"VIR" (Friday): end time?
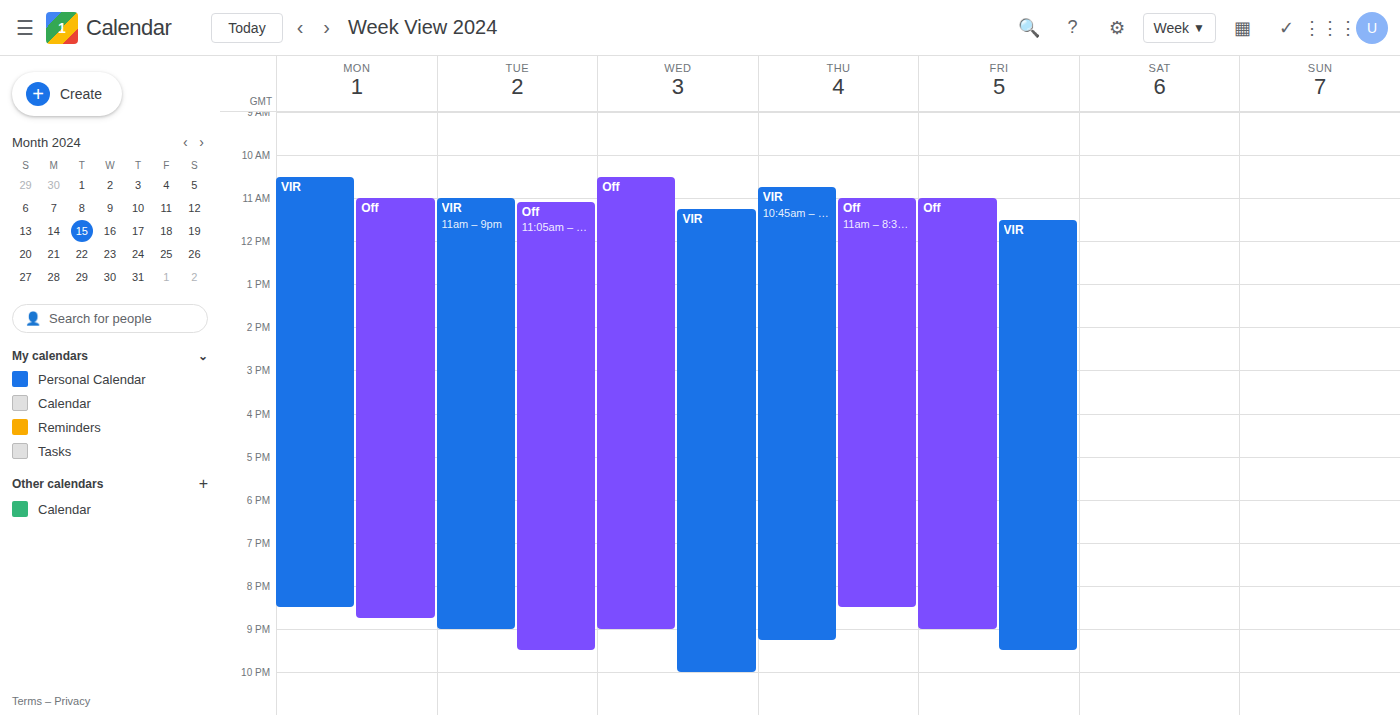
9:30 PM